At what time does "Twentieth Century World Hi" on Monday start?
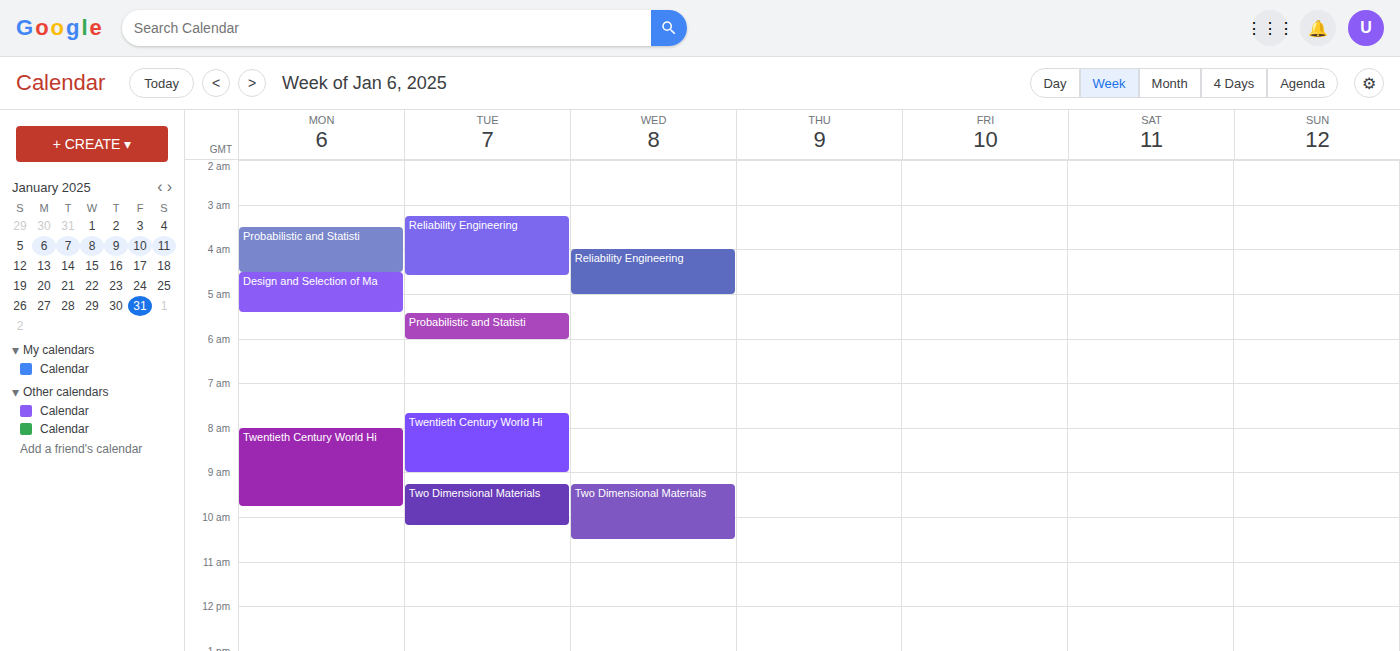
8:00 AM